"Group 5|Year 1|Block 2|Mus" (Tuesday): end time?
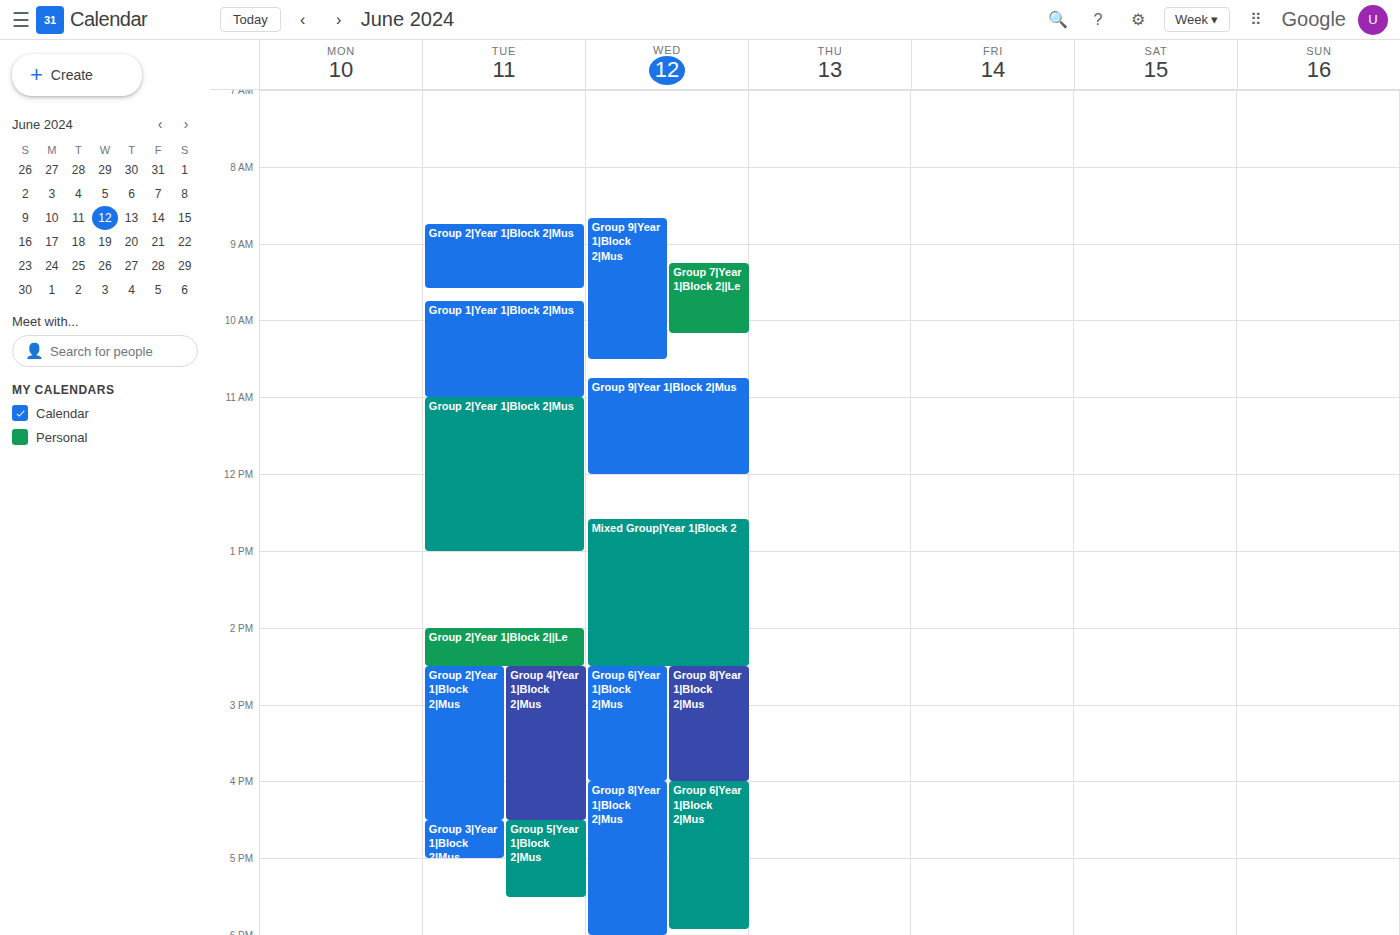
5:30 PM